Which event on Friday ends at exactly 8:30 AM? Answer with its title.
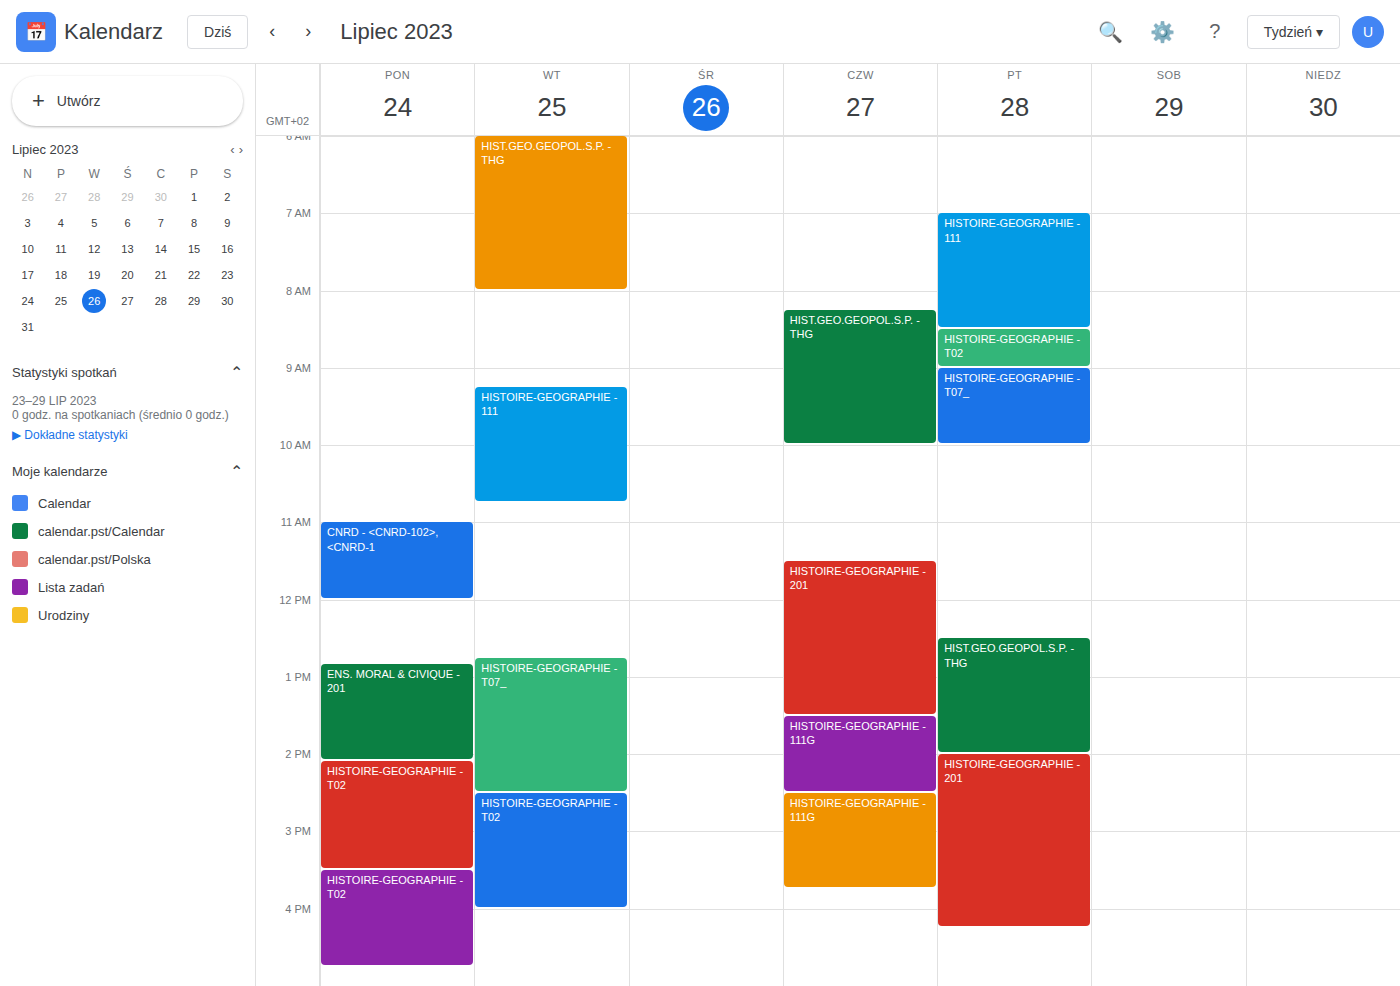
"HISTOIRE-GEOGRAPHIE - 111"